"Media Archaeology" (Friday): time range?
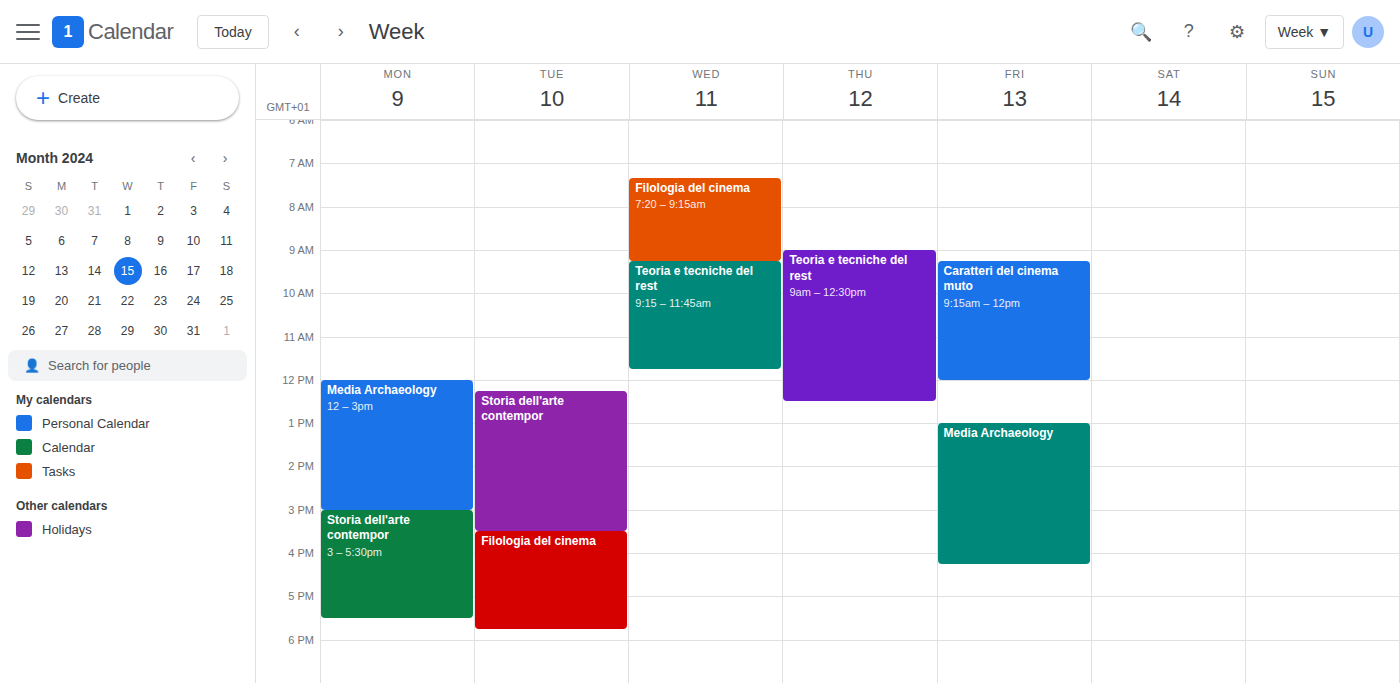
1:00 PM to 4:15 PM